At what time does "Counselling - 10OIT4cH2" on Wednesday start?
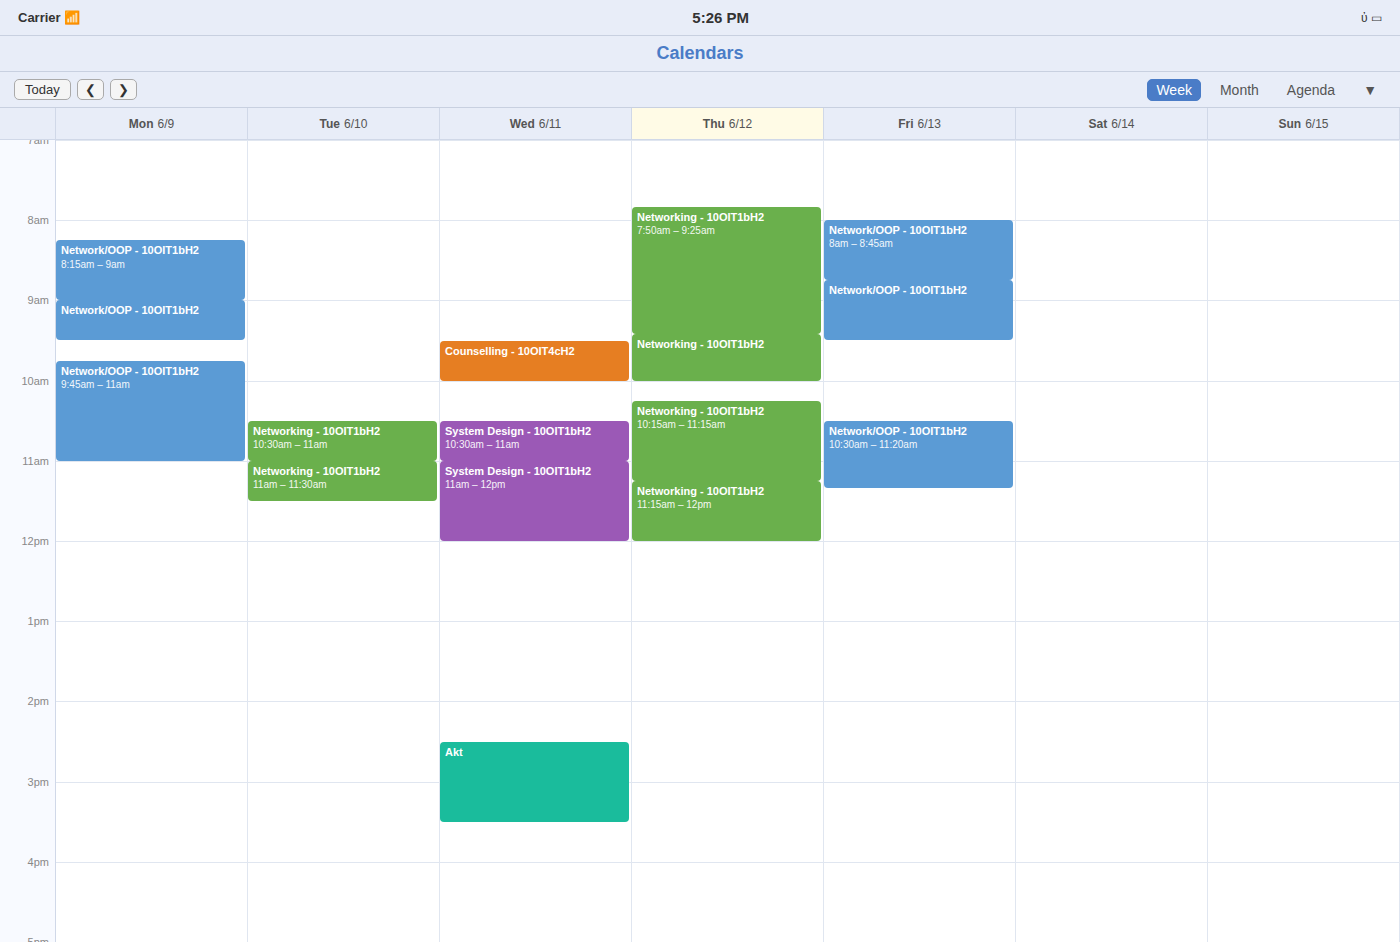
09:30